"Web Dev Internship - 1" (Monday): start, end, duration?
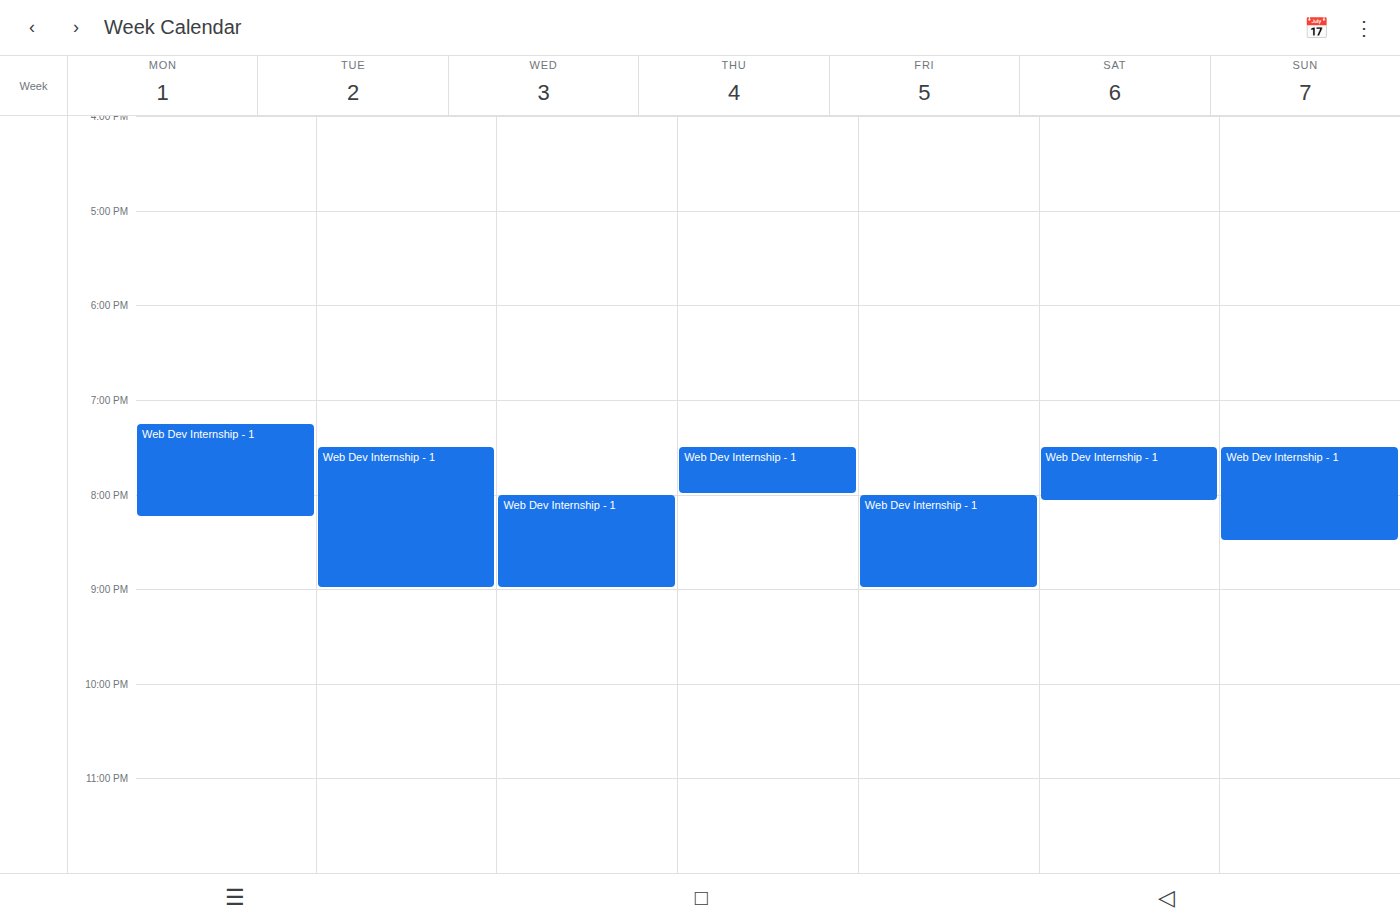
7:15 PM to 8:15 PM, 1 hour